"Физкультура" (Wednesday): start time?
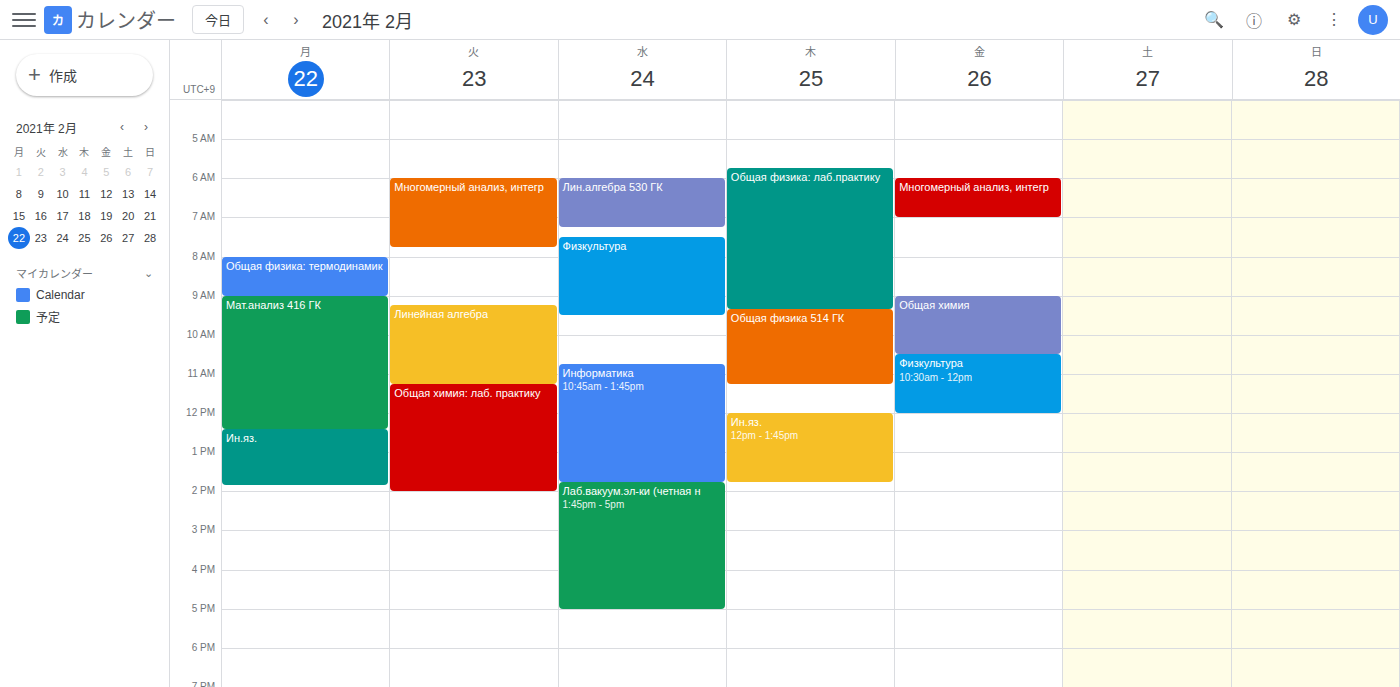
7:30 AM